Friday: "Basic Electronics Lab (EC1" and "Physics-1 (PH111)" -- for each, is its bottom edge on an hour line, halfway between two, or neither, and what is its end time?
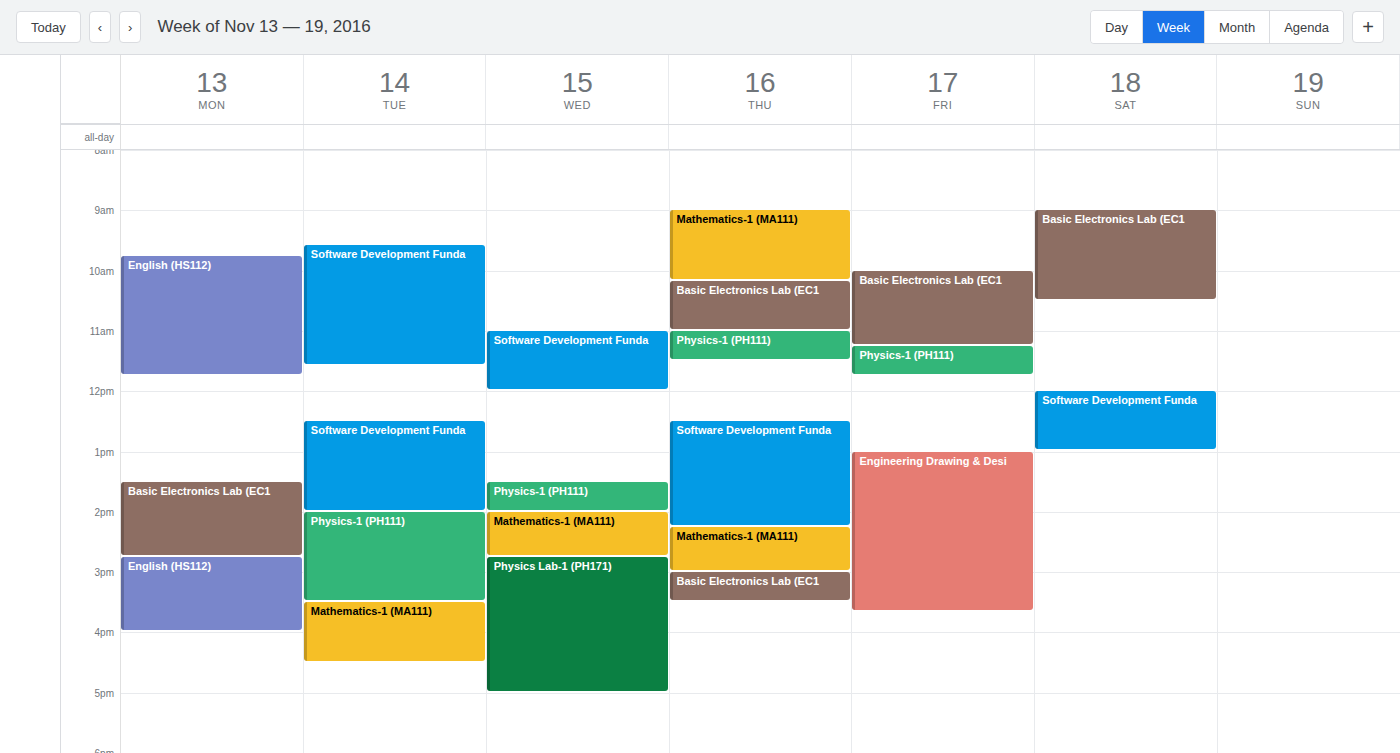
"Basic Electronics Lab (EC1": 11:15 AM, neither: a quarter of the way from the 11 AM line to the 12 PM line. "Physics-1 (PH111)": 11:45 AM, neither: three quarters of the way from the 11 AM line to the 12 PM line.